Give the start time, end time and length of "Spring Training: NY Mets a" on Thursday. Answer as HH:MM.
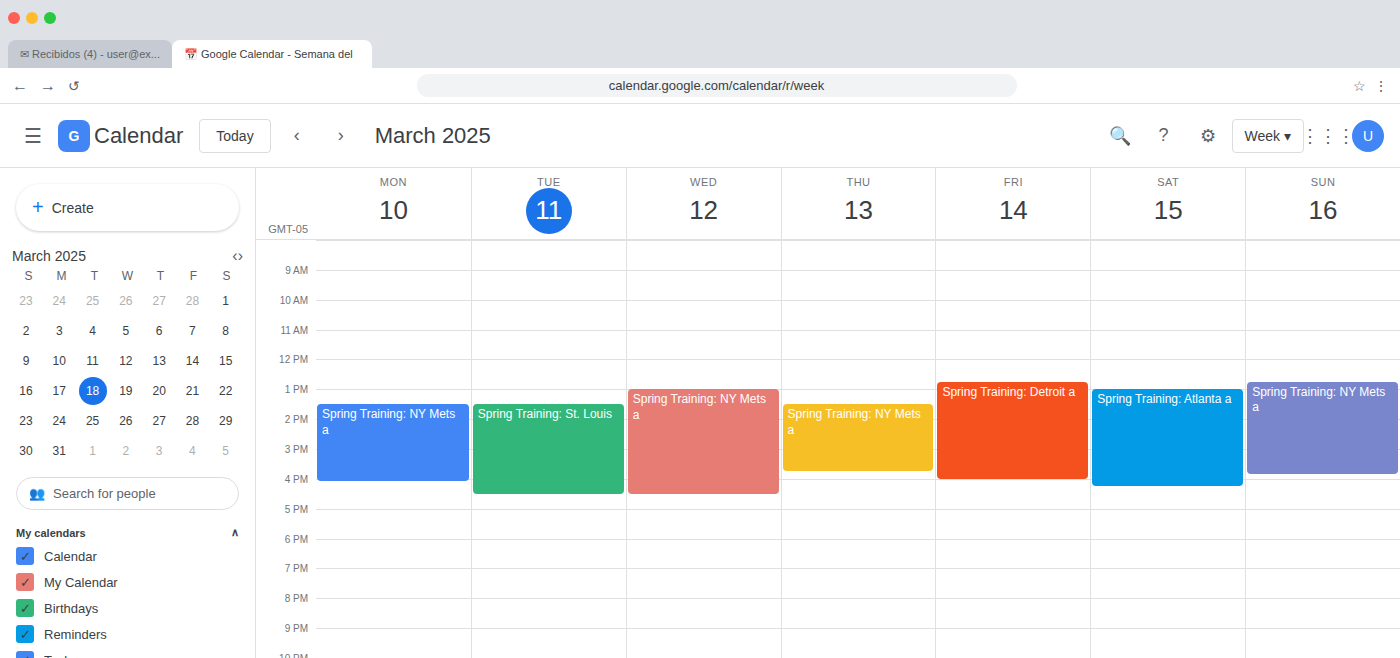
13:30 to 15:45, 2 hours 15 minutes